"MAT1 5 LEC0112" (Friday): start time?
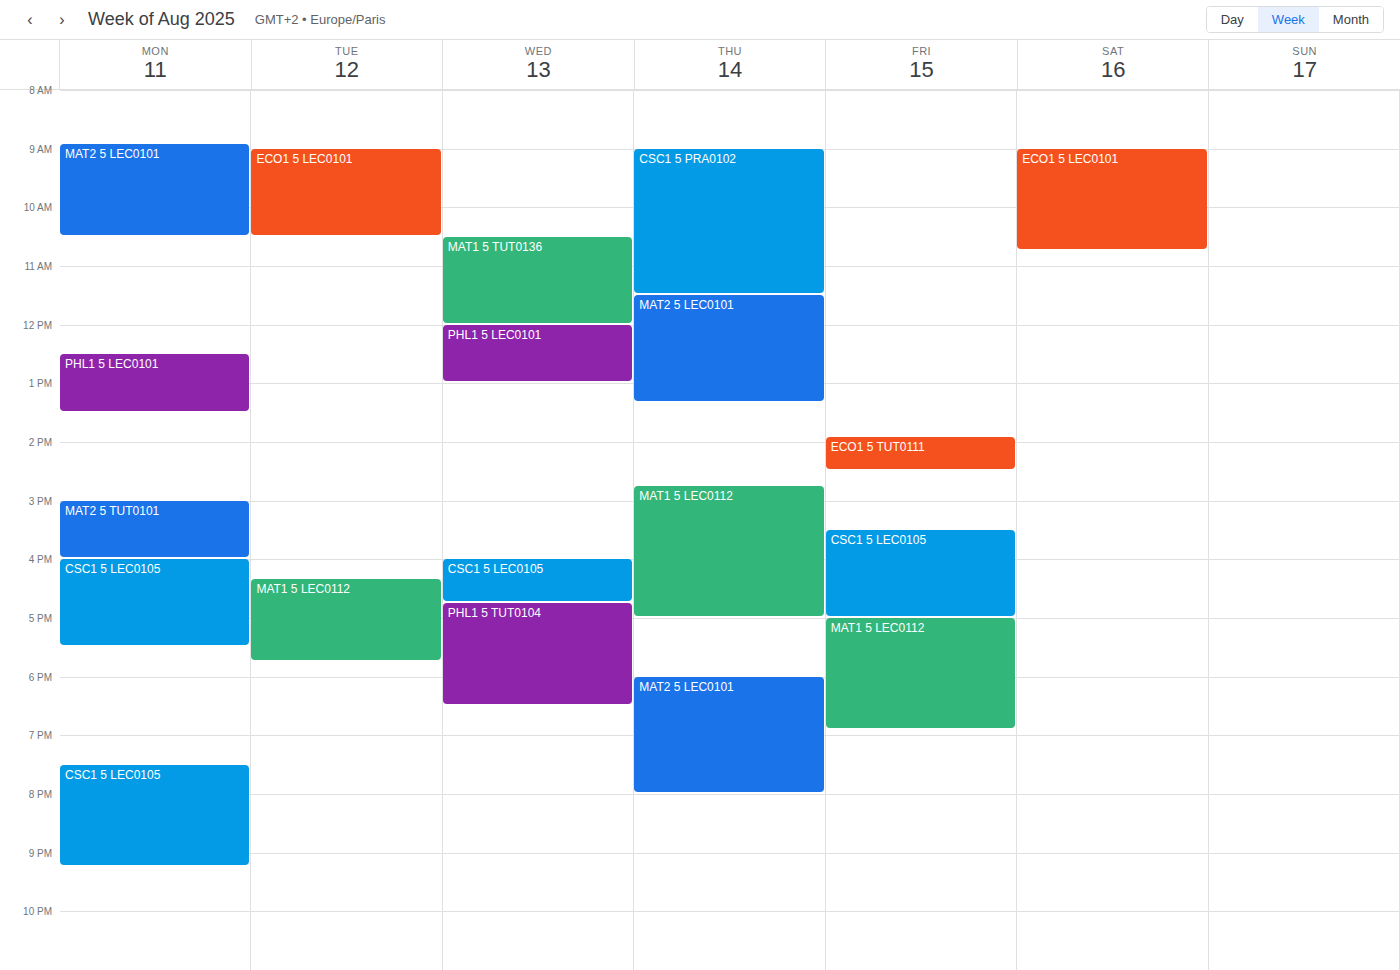
5:00 PM